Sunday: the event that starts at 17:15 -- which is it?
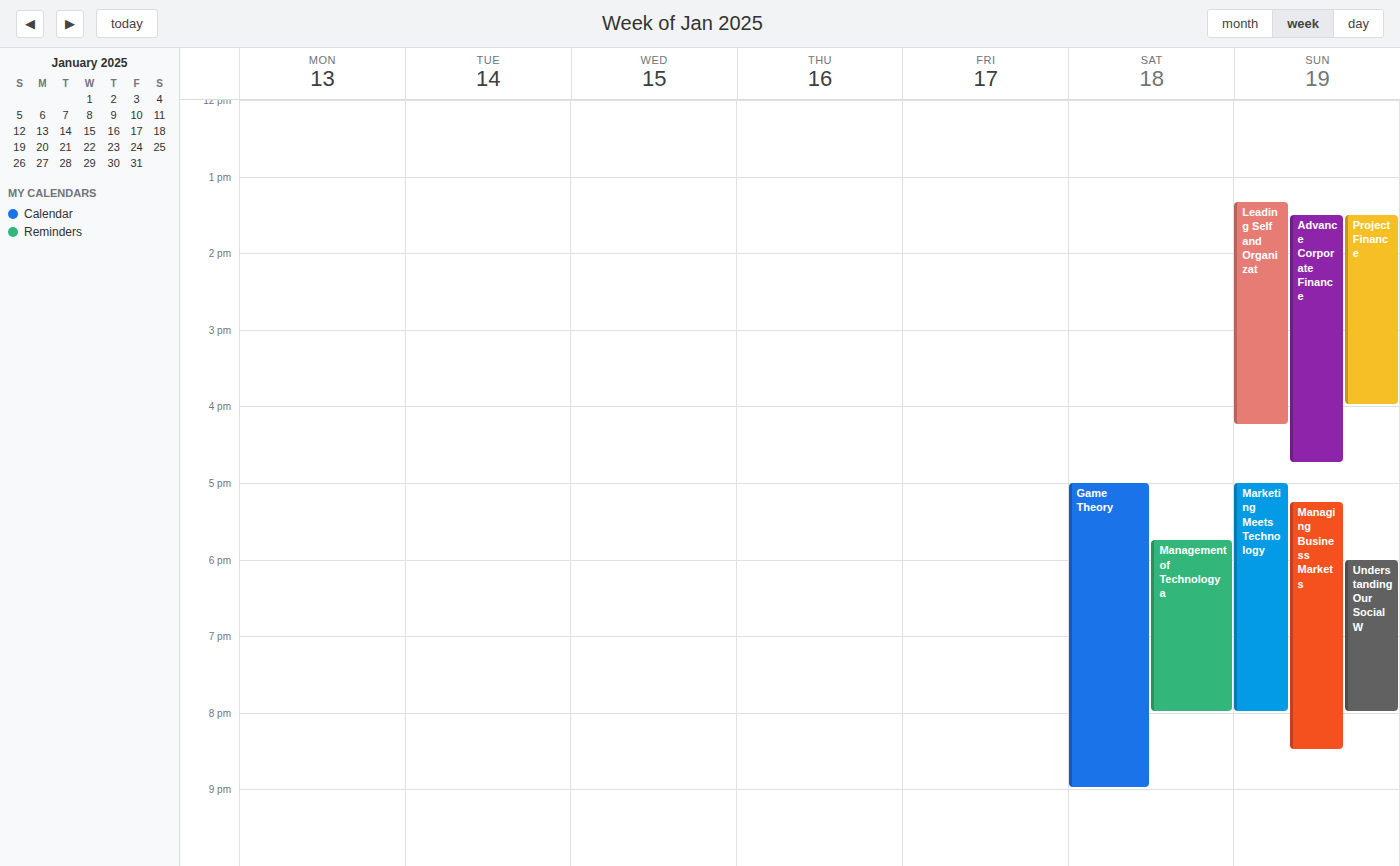
"Managing Business Markets"